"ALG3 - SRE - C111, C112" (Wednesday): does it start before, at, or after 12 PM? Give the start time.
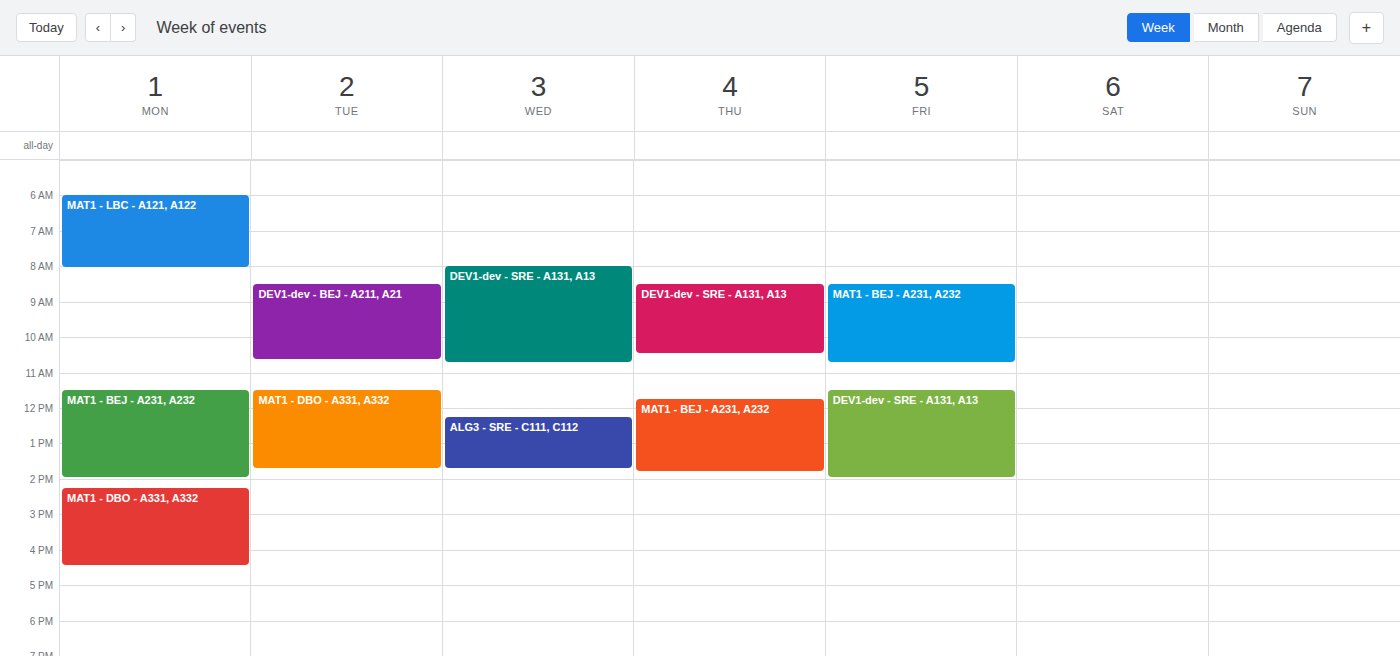
12:15 PM -- after 12 PM, 15 minutes below the 12 PM line.